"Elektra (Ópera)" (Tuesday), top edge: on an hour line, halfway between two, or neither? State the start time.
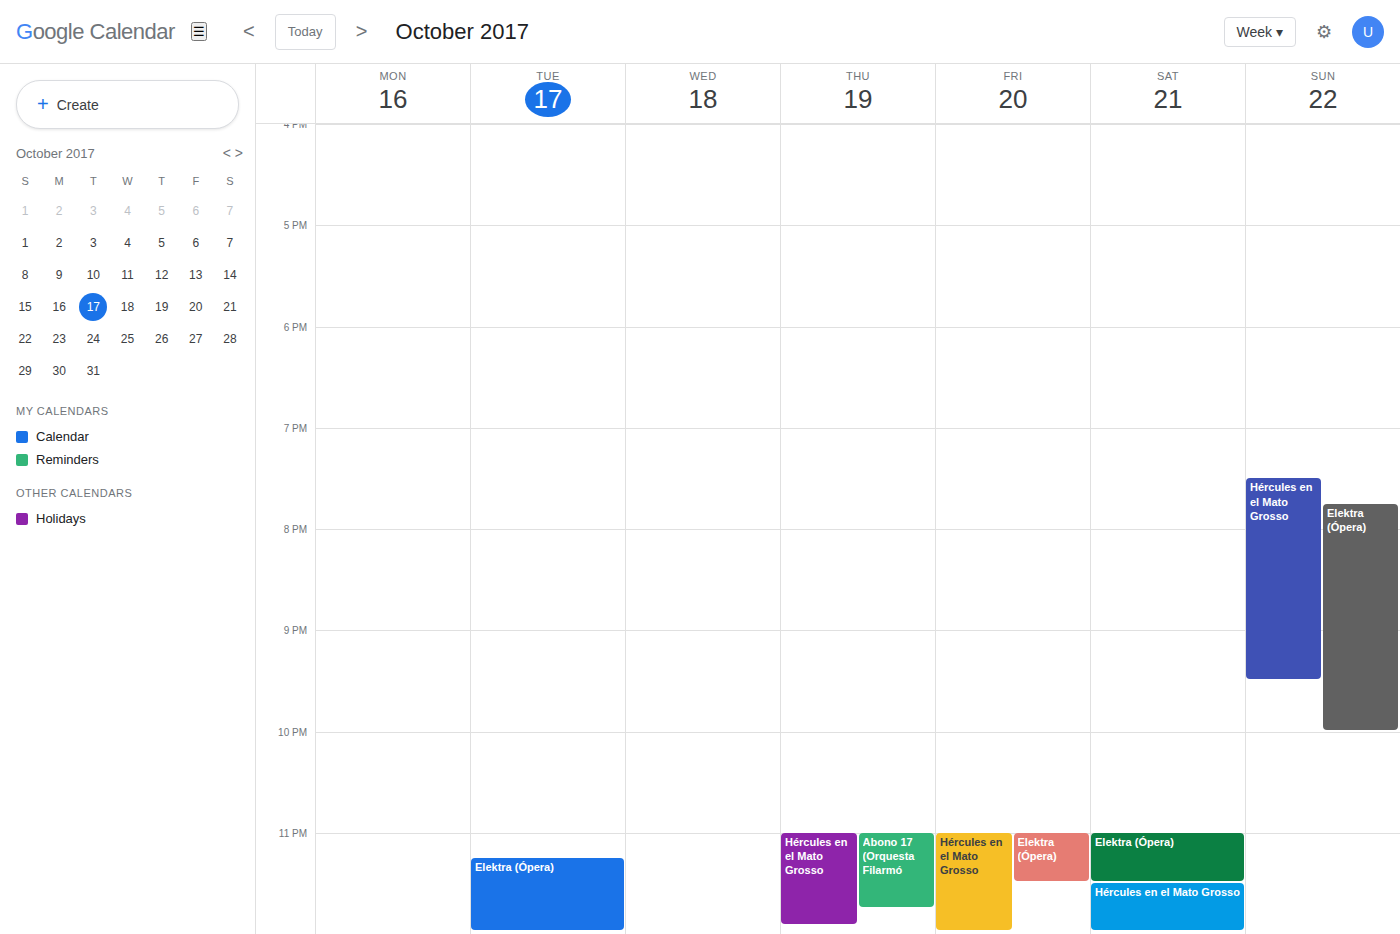
23:15 -- neither: a quarter of the way from the 23:00 line to the 24:00 line.